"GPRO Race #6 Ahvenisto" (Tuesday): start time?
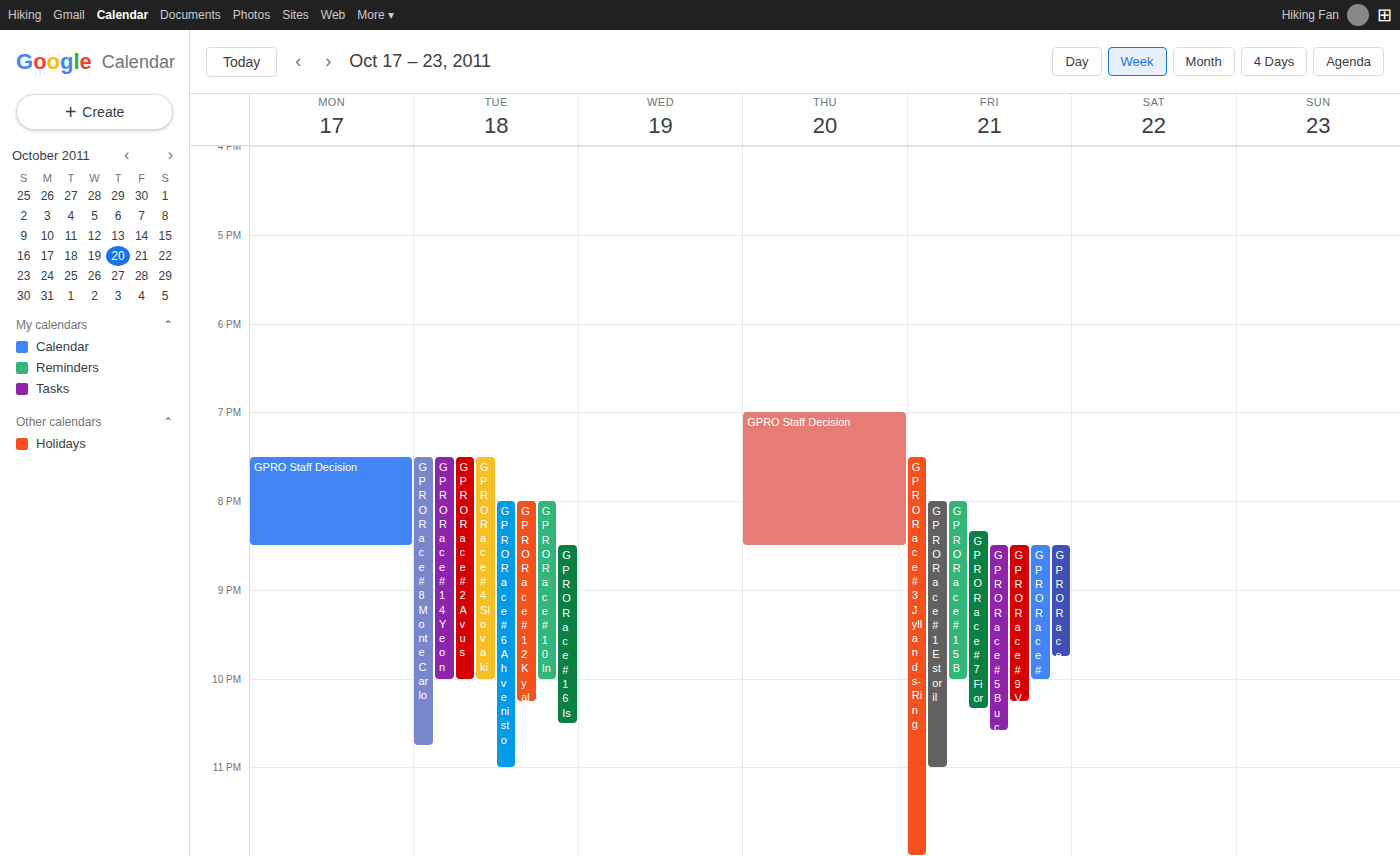
8:00 PM